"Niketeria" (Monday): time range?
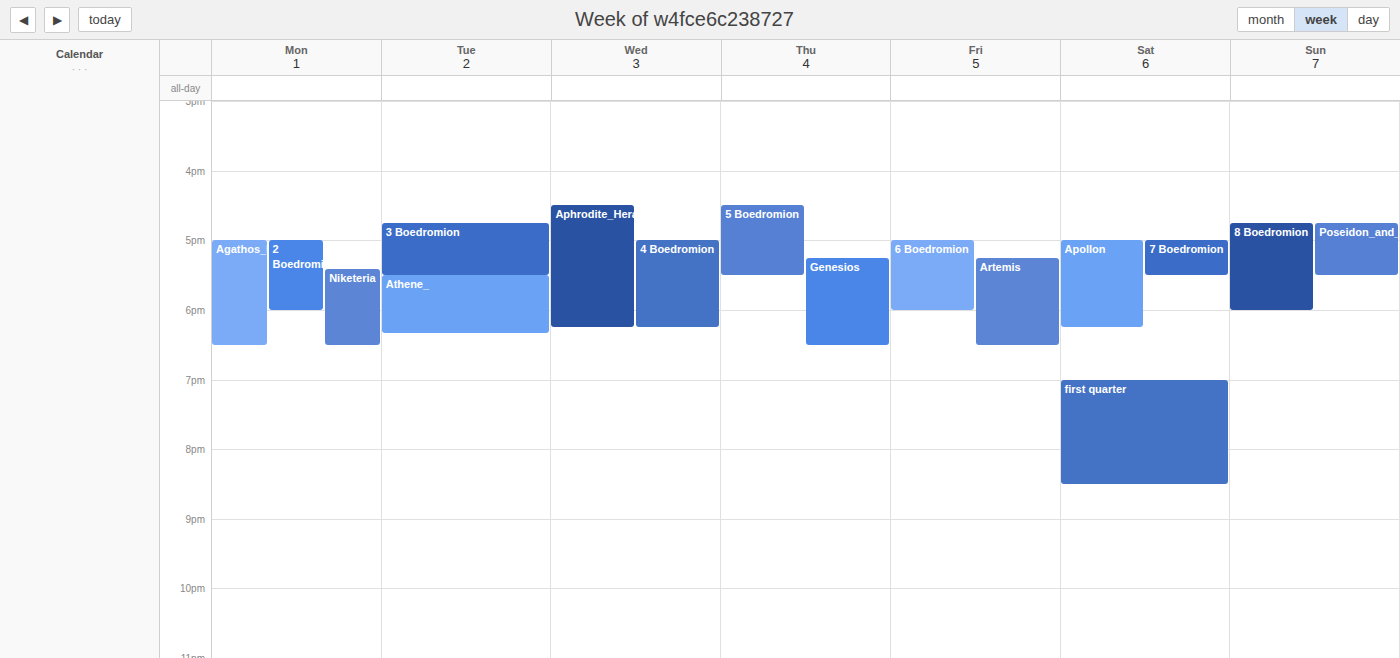
5:25 PM to 6:30 PM